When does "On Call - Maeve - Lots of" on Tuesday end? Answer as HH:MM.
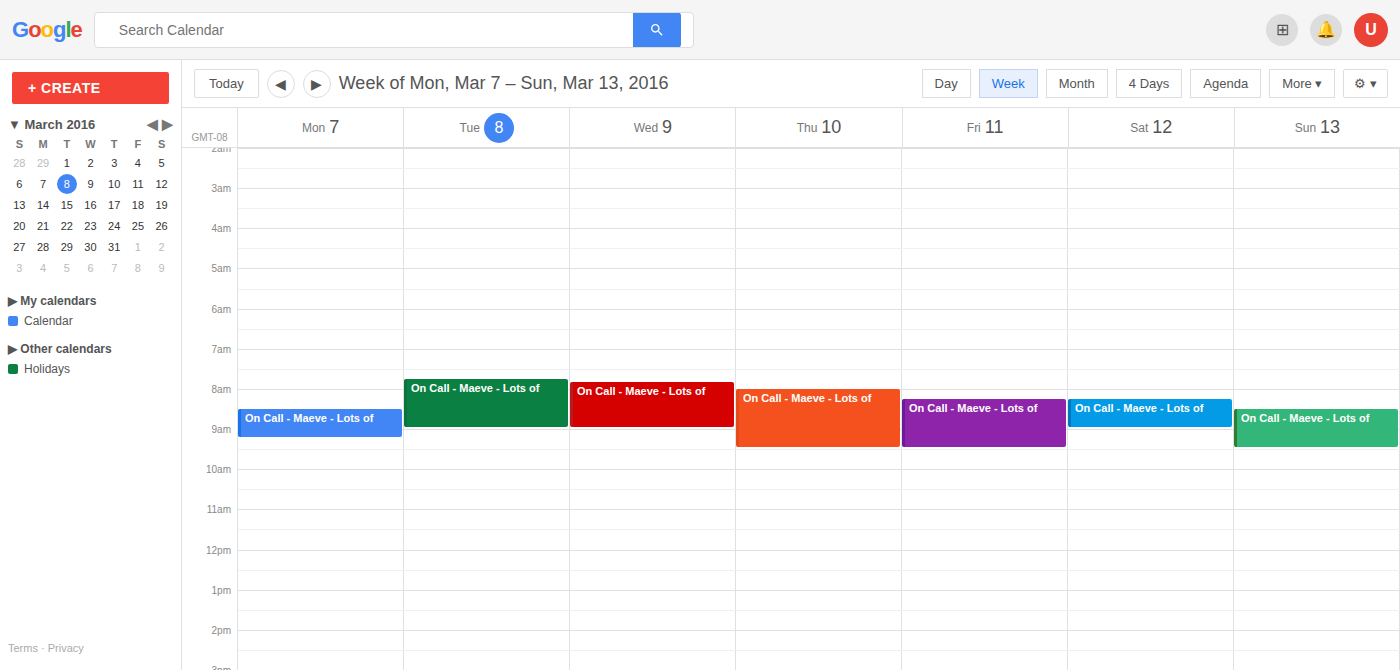
09:00